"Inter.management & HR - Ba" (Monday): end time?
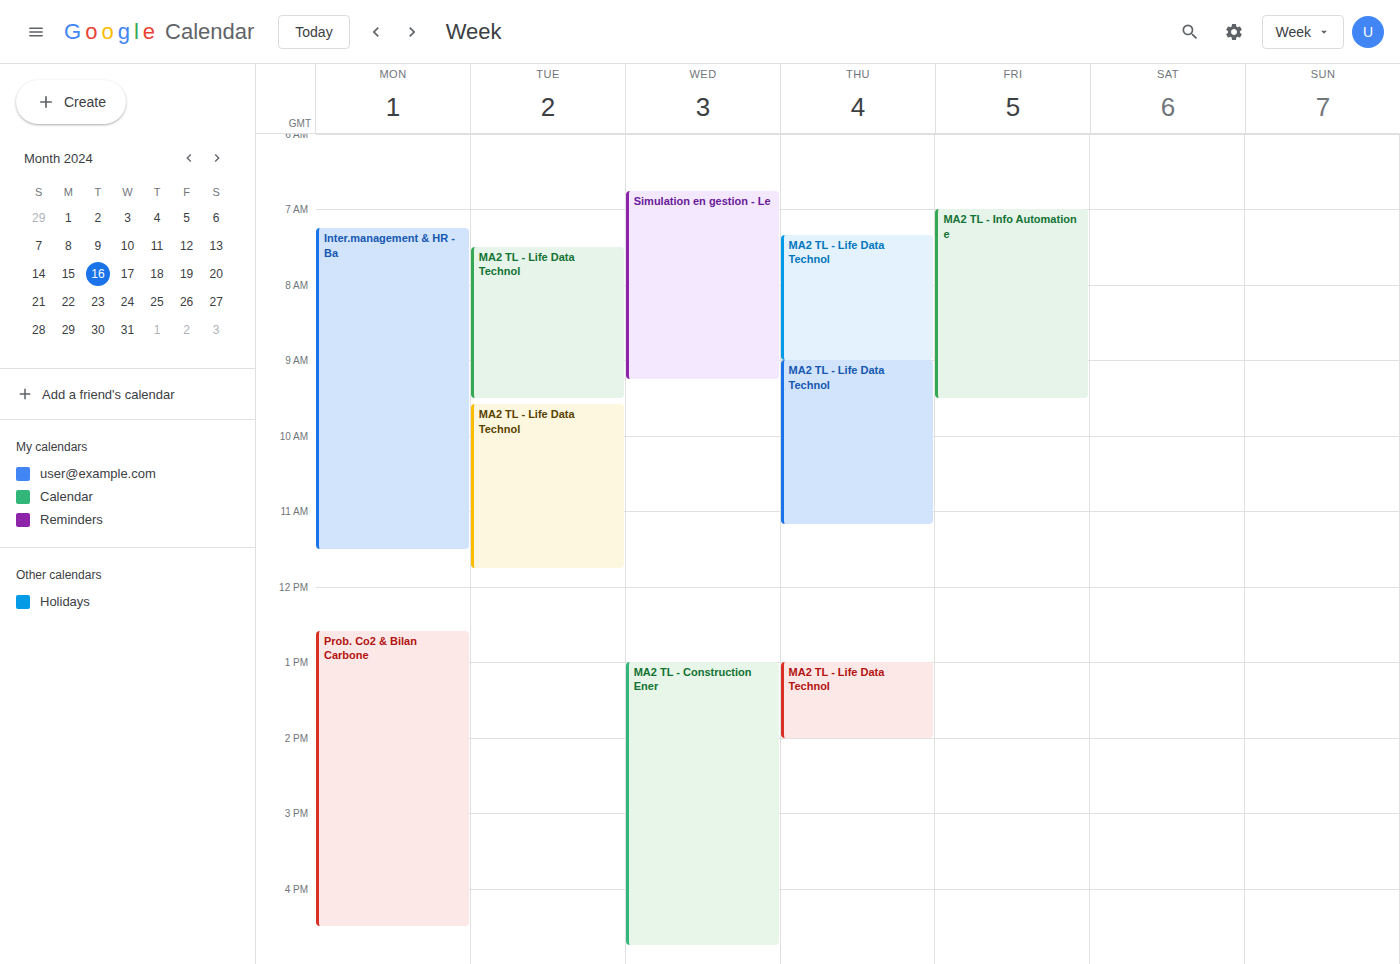
11:30 AM